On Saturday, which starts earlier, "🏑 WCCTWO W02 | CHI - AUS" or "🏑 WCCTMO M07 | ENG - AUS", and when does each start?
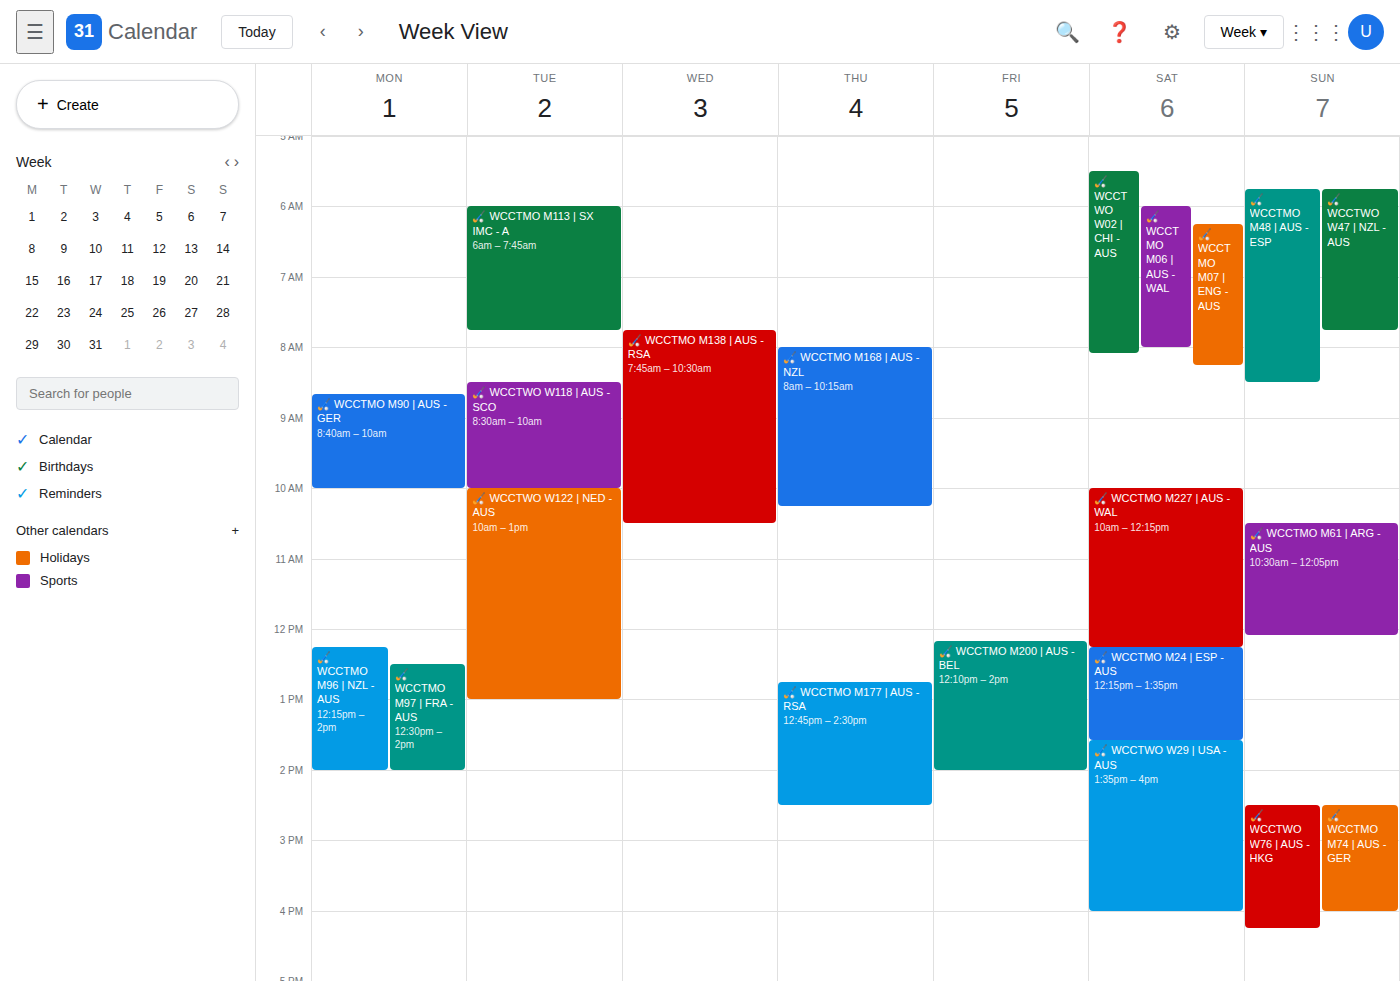
"🏑 WCCTWO W02 | CHI - AUS" 5:30 AM; "🏑 WCCTMO M07 | ENG - AUS" 6:15 AM.